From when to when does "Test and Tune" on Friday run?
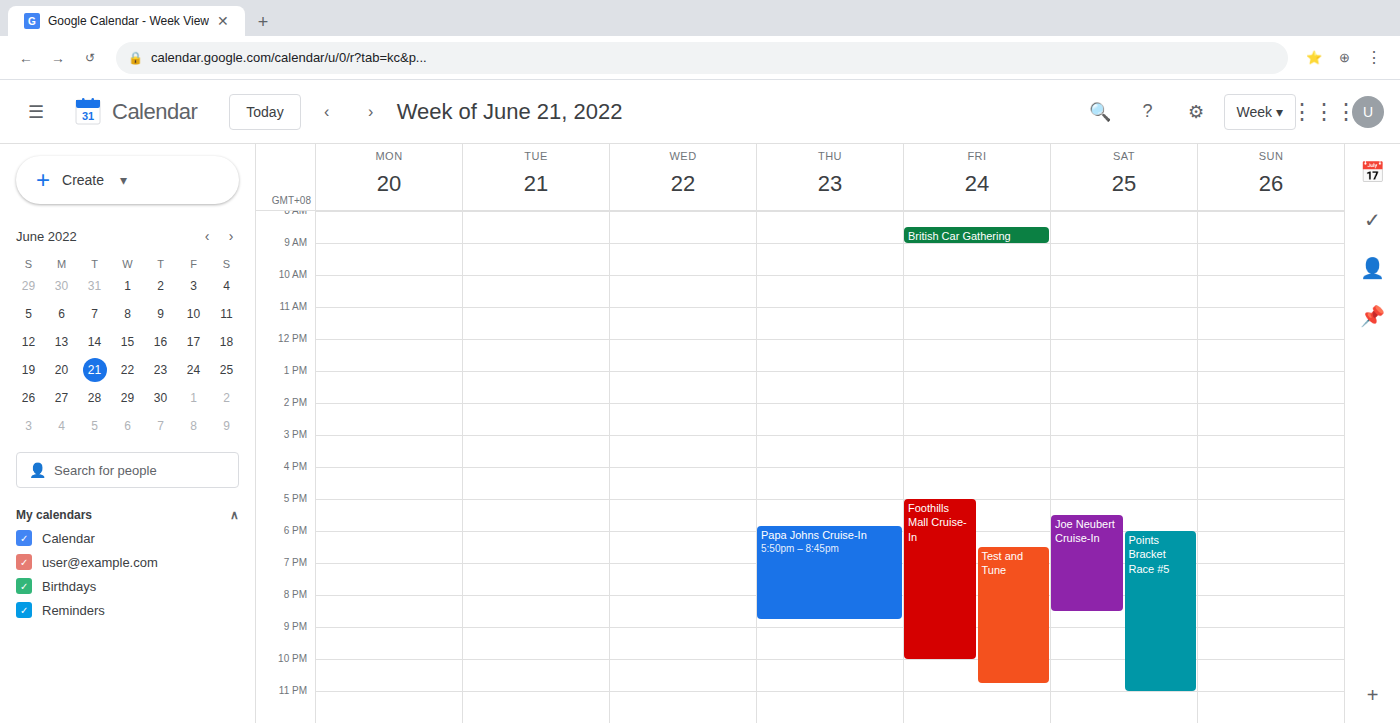
6:30 PM to 10:45 PM